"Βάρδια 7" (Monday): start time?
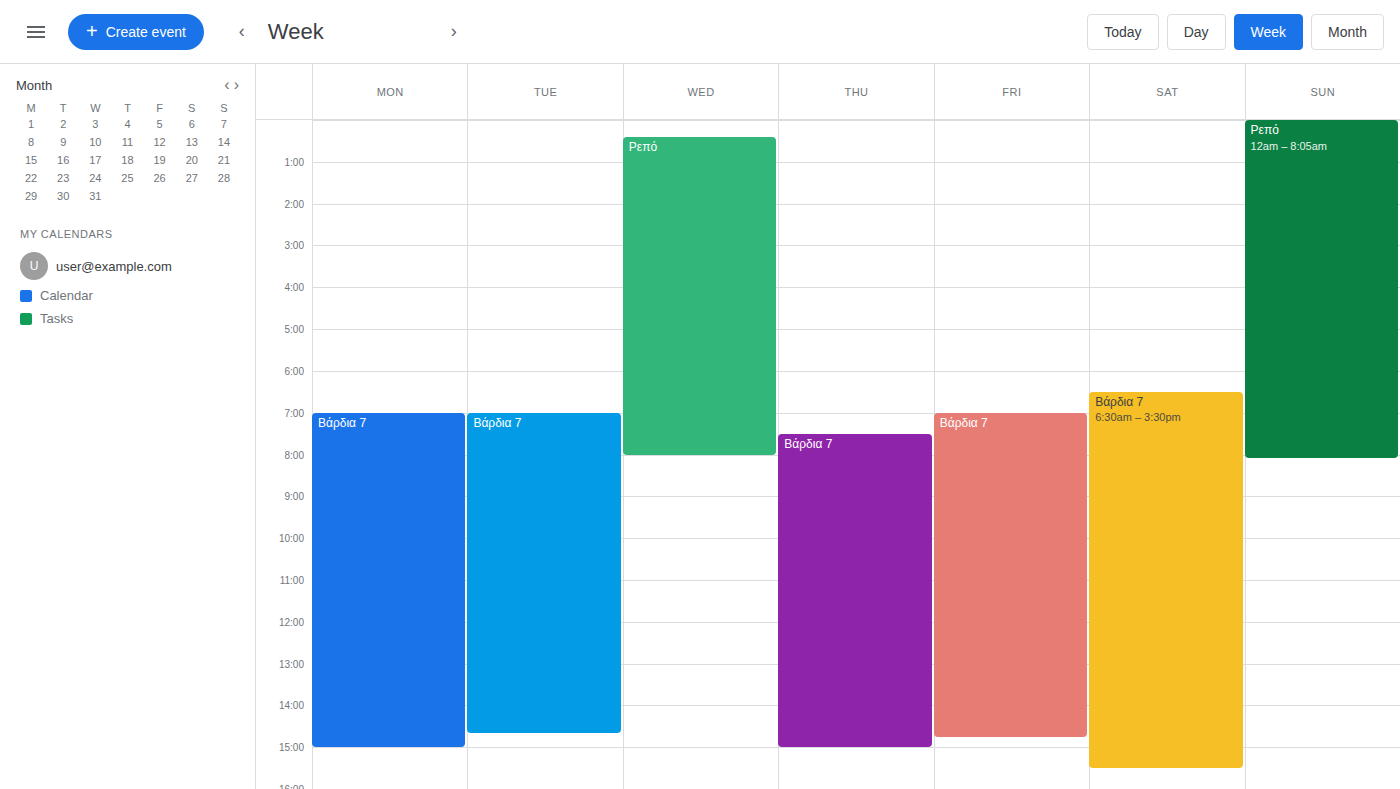
7:00 AM